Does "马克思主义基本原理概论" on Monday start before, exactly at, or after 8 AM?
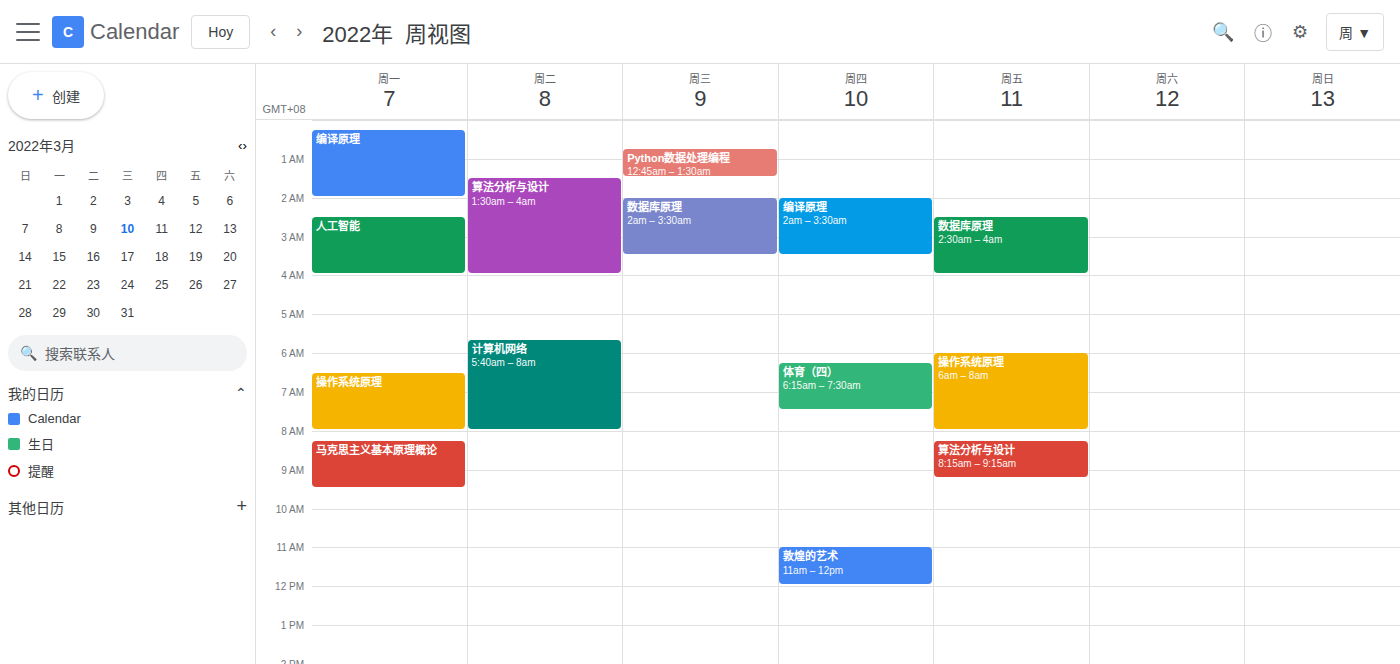
8:15 AM -- after 8 AM, 15 minutes below the 8 AM line.